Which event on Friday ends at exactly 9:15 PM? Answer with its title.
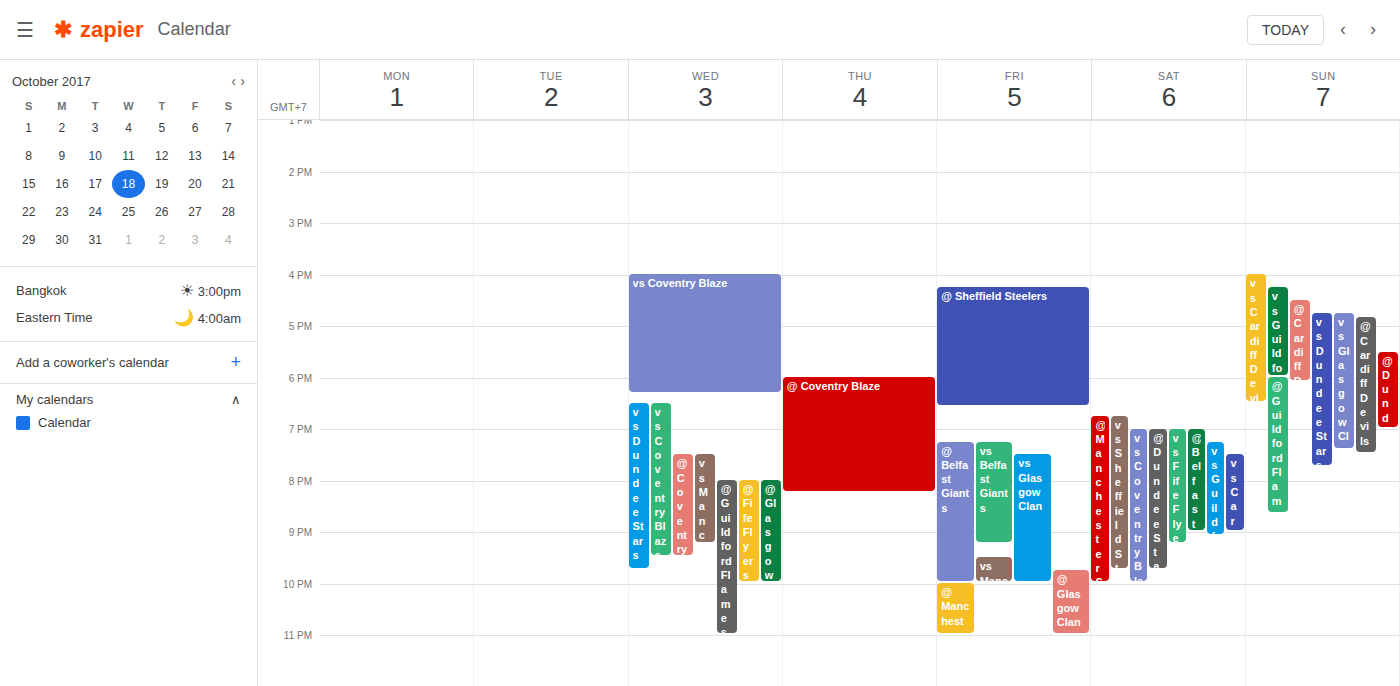
"vs Belfast Giants"